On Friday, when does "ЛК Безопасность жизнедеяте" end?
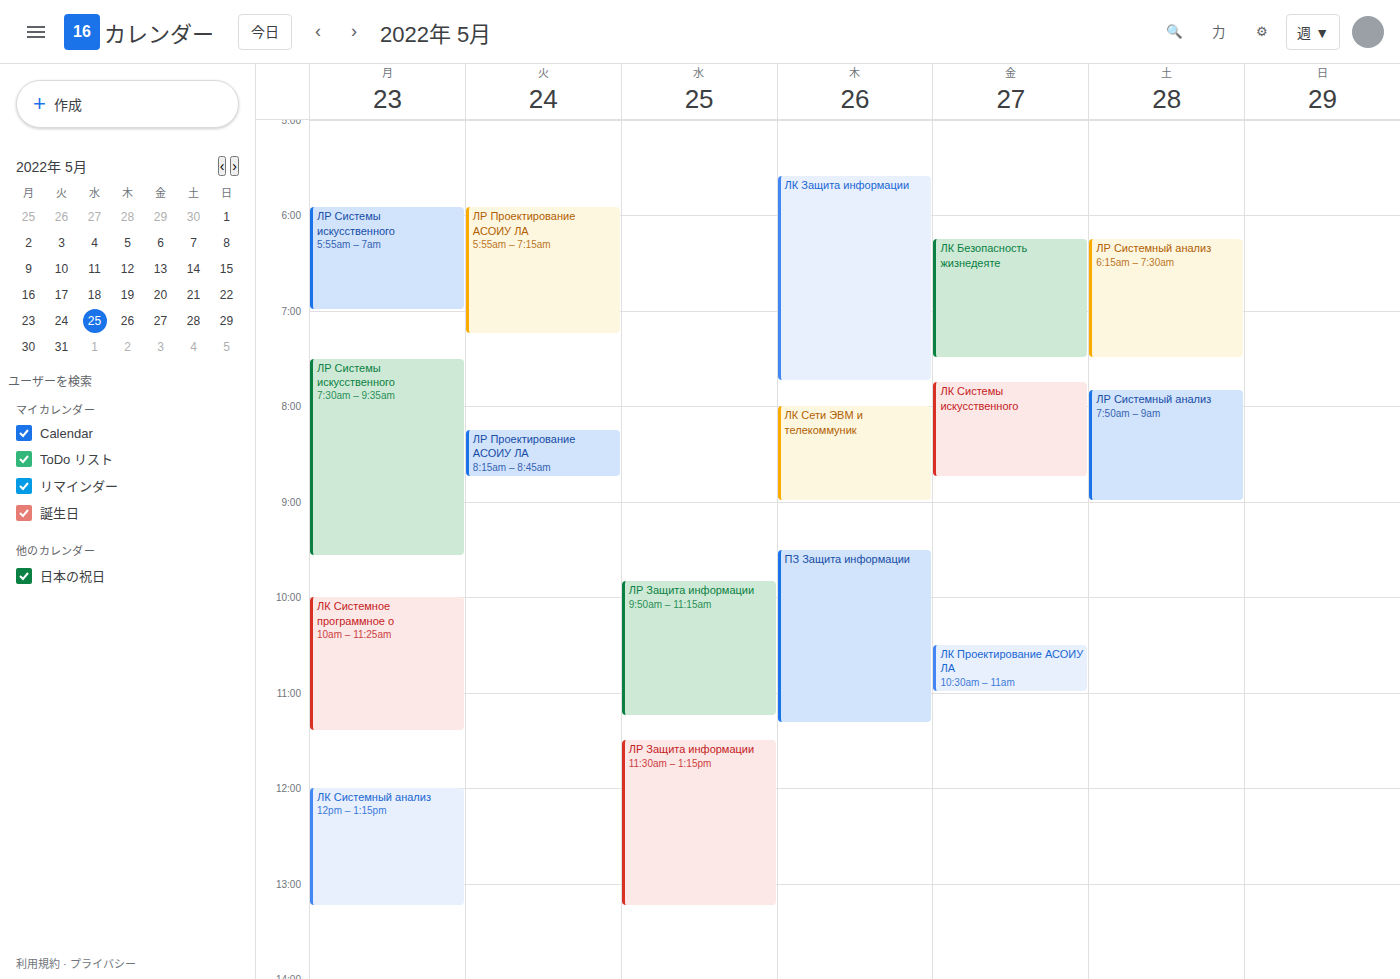
7:30 AM